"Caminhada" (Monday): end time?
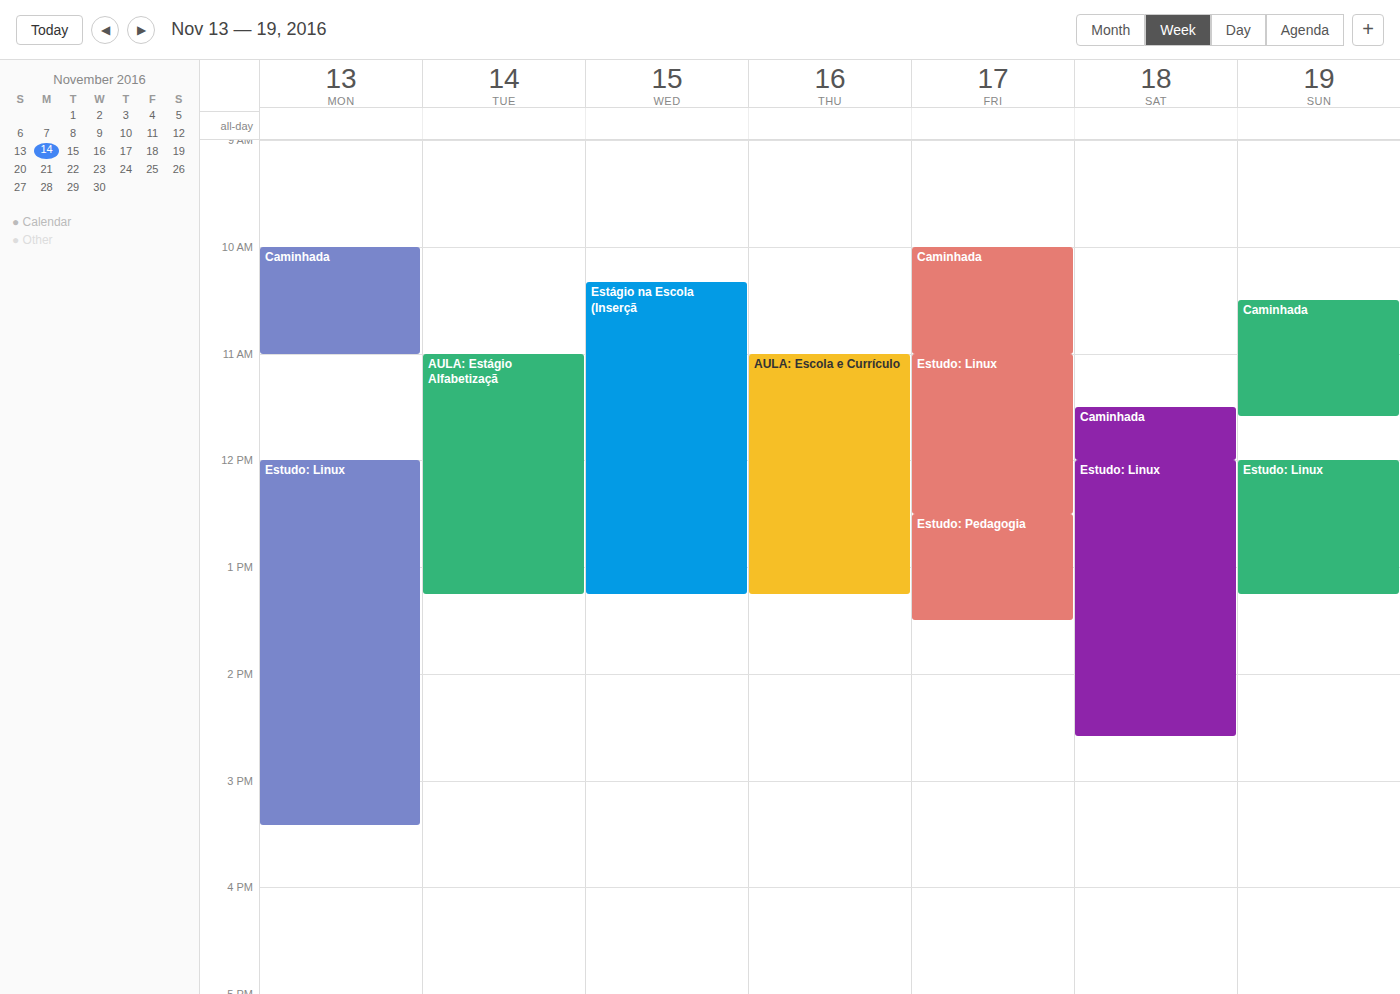
11:00 AM